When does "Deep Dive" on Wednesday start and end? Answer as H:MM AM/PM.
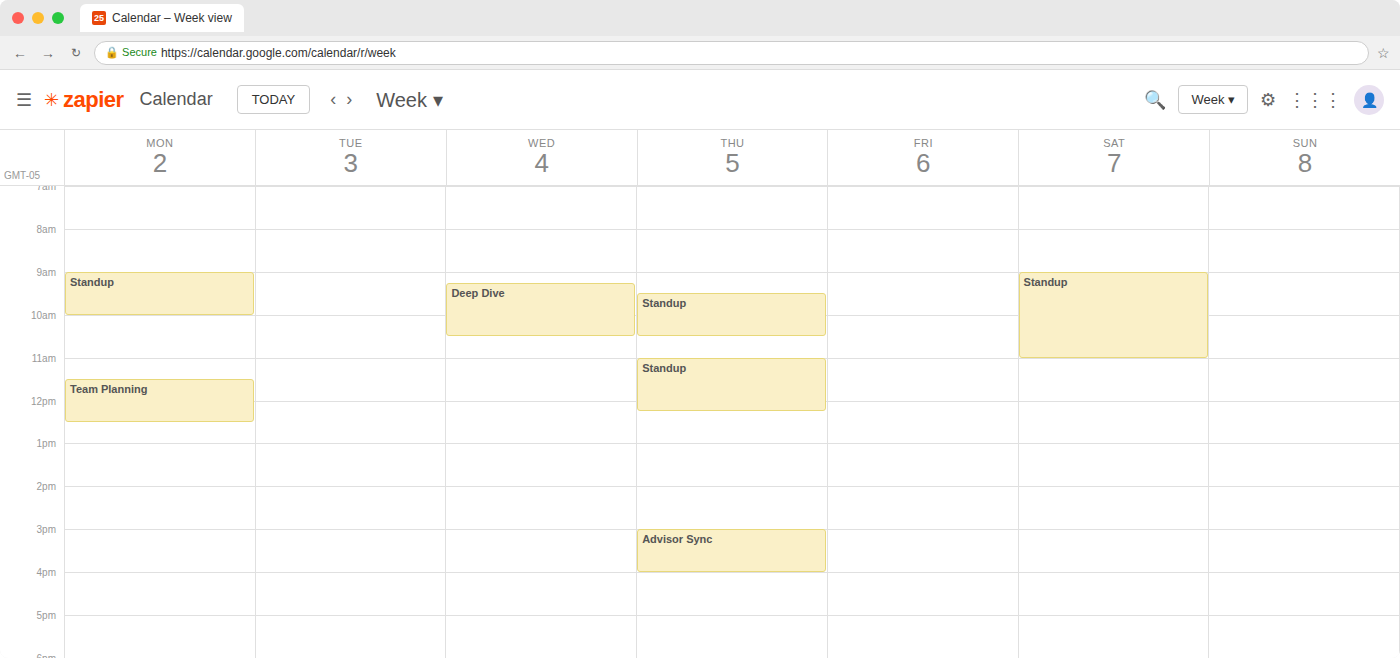
9:15 AM to 10:30 AM